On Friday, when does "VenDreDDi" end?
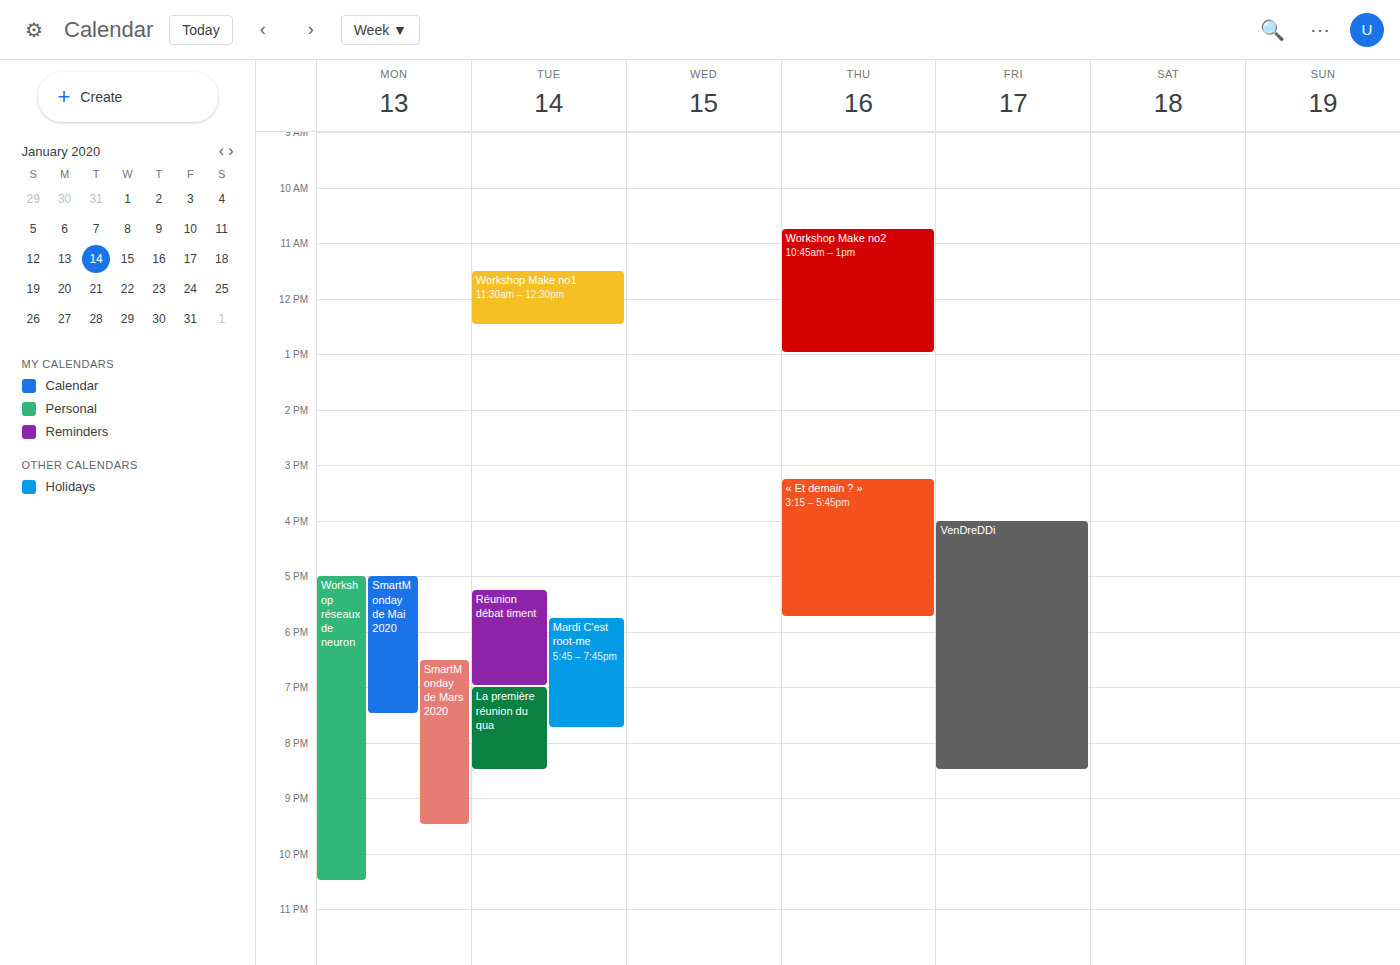
8:30 PM